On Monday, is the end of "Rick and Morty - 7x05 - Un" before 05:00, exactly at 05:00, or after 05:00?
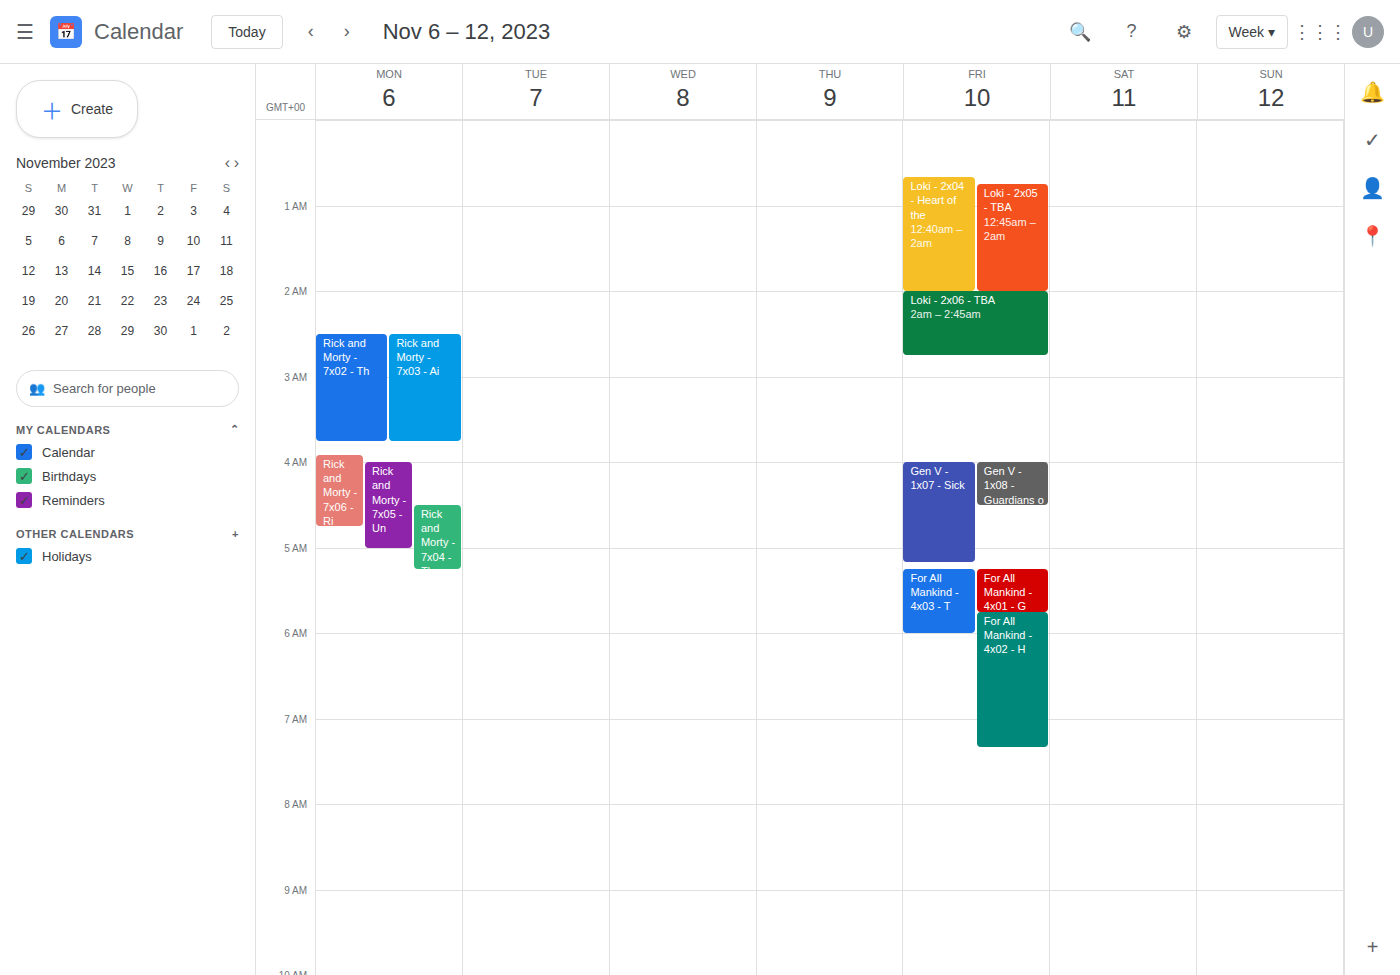
05:00 -- exactly at 05:00, on the 05:00 line.